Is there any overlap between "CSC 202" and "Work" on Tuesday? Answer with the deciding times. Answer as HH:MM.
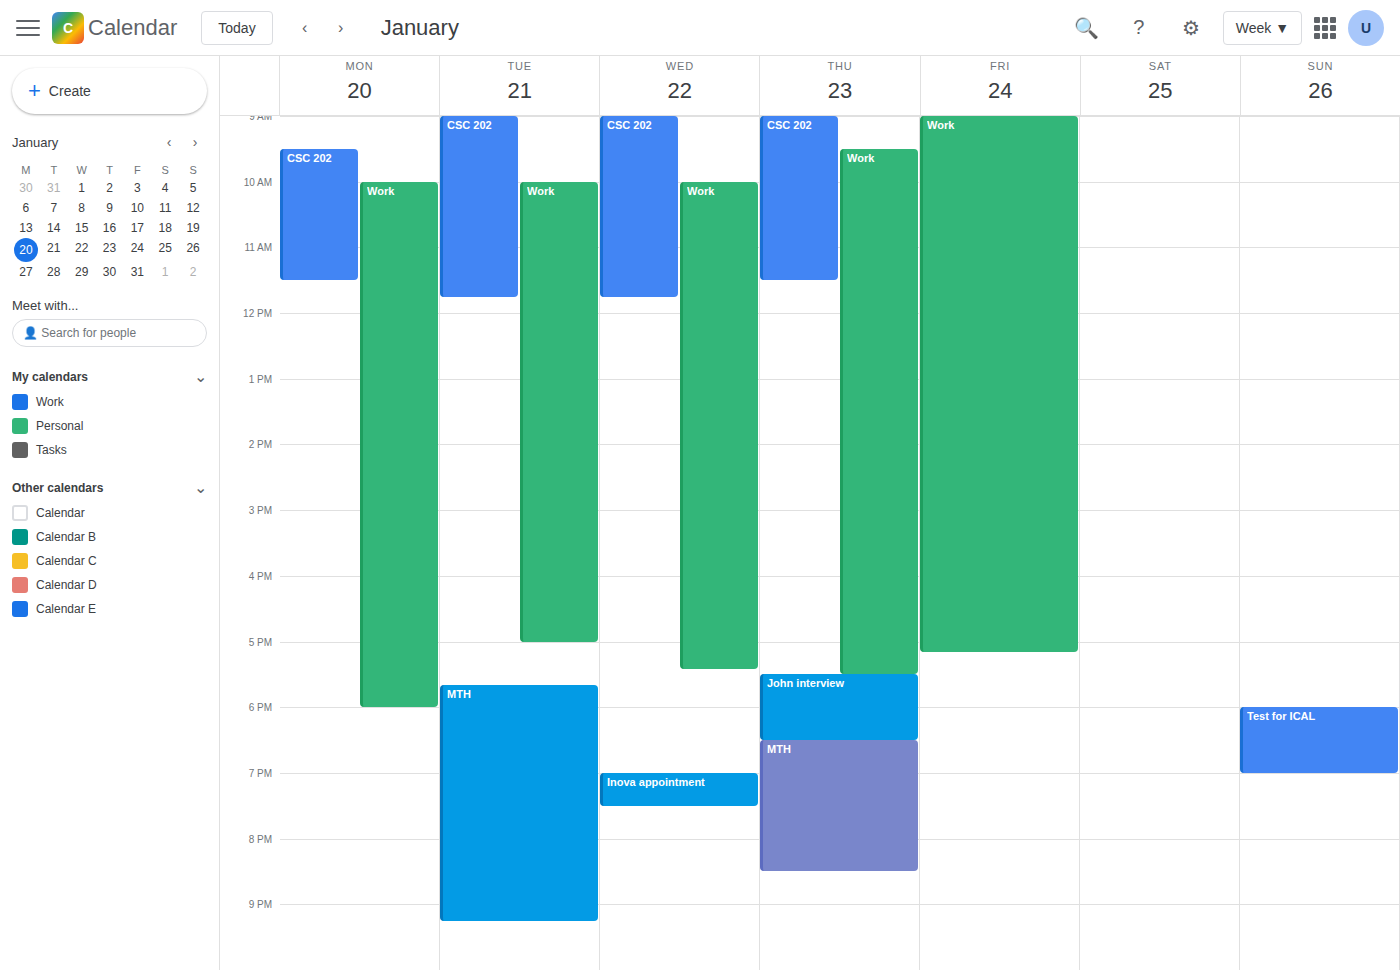
"Work" starts at 10:00, before "CSC 202" ends at 11:45 -- they overlap.